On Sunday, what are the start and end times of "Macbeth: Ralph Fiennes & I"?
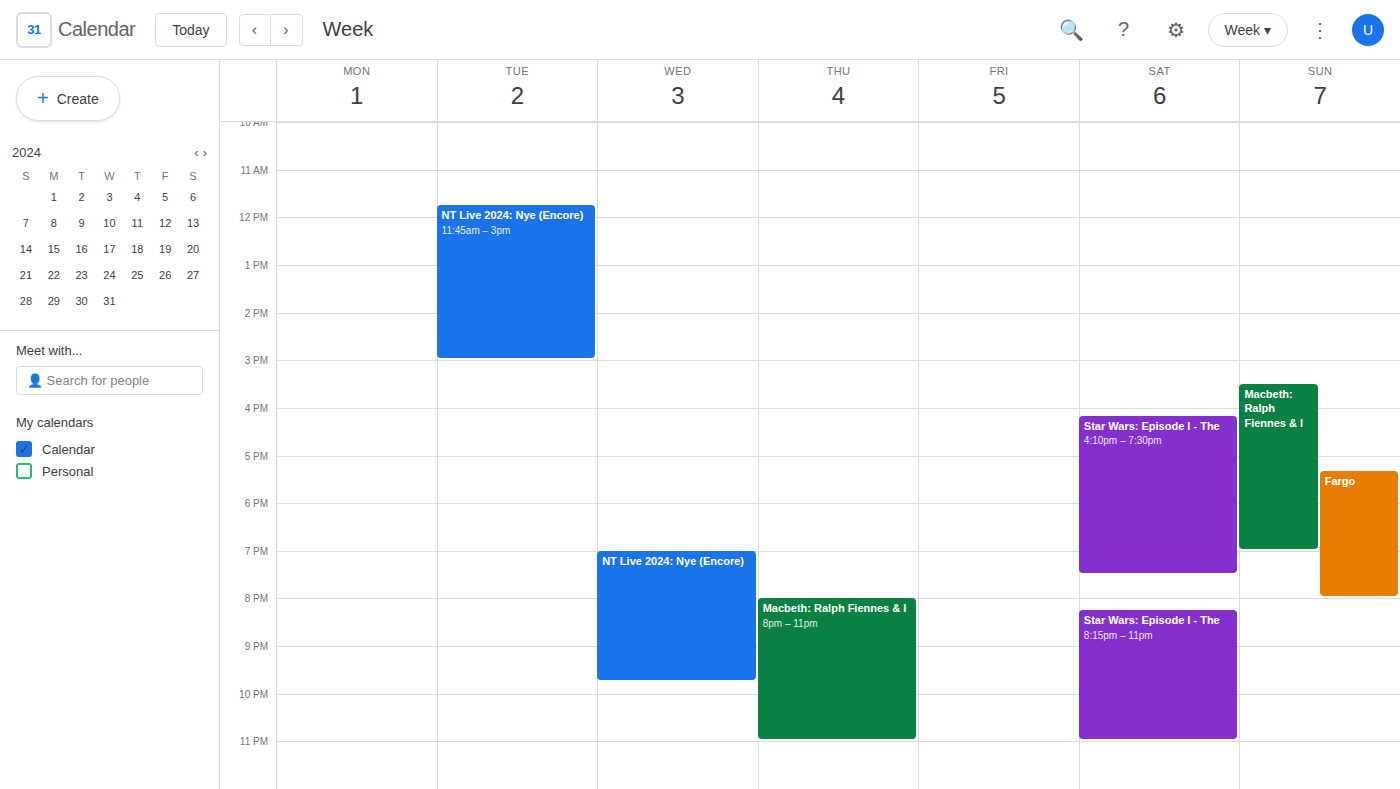
3:30 PM to 7:00 PM